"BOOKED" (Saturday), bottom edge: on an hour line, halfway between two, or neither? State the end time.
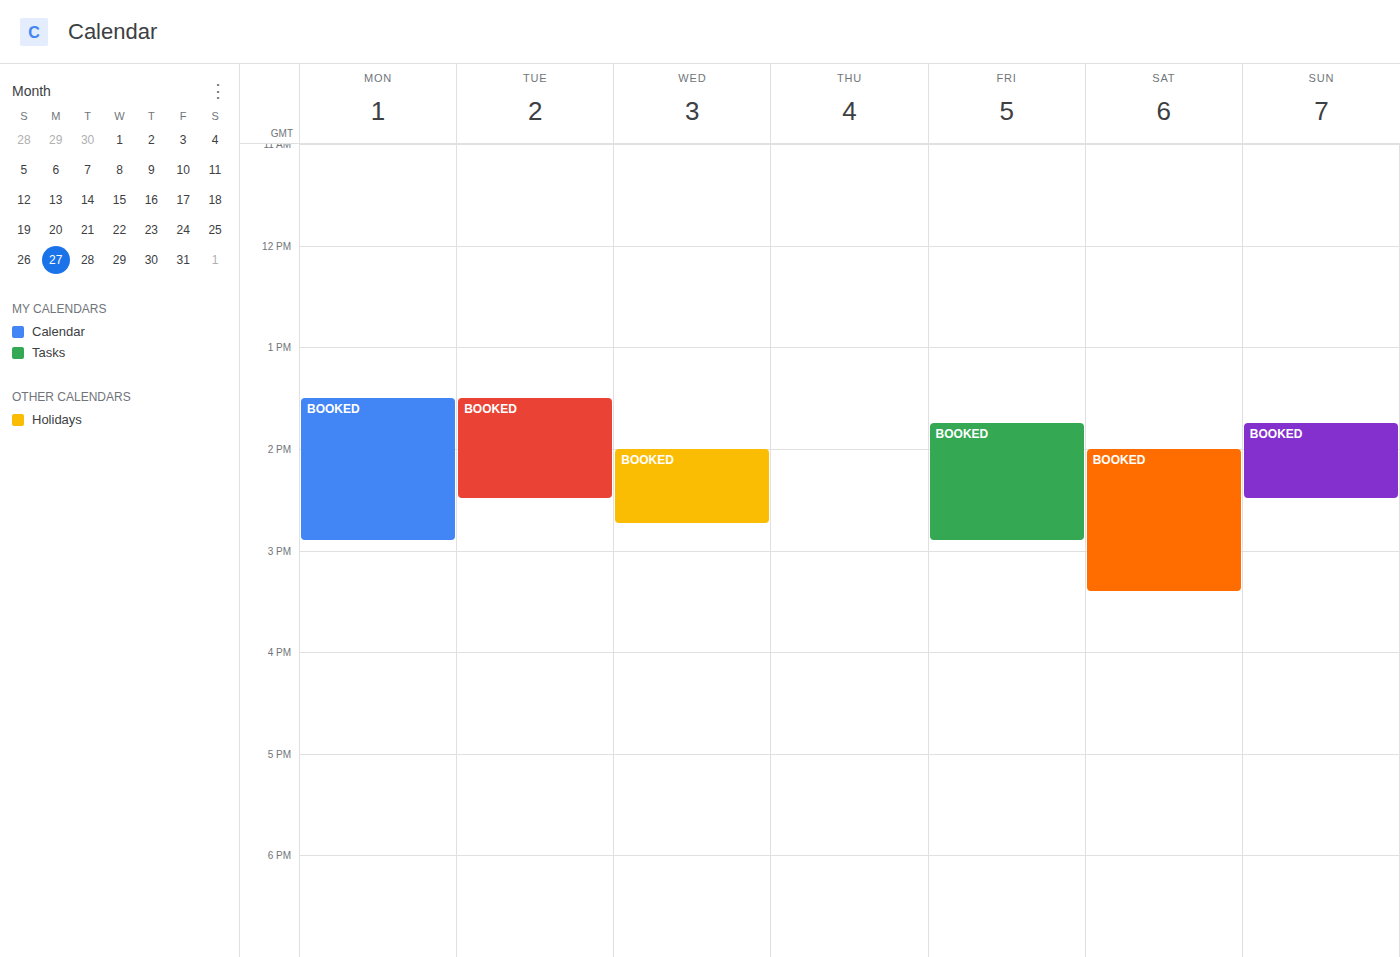
15:25 -- neither: 25 minutes below the 15:00 line and 35 minutes above the 16:00 line.